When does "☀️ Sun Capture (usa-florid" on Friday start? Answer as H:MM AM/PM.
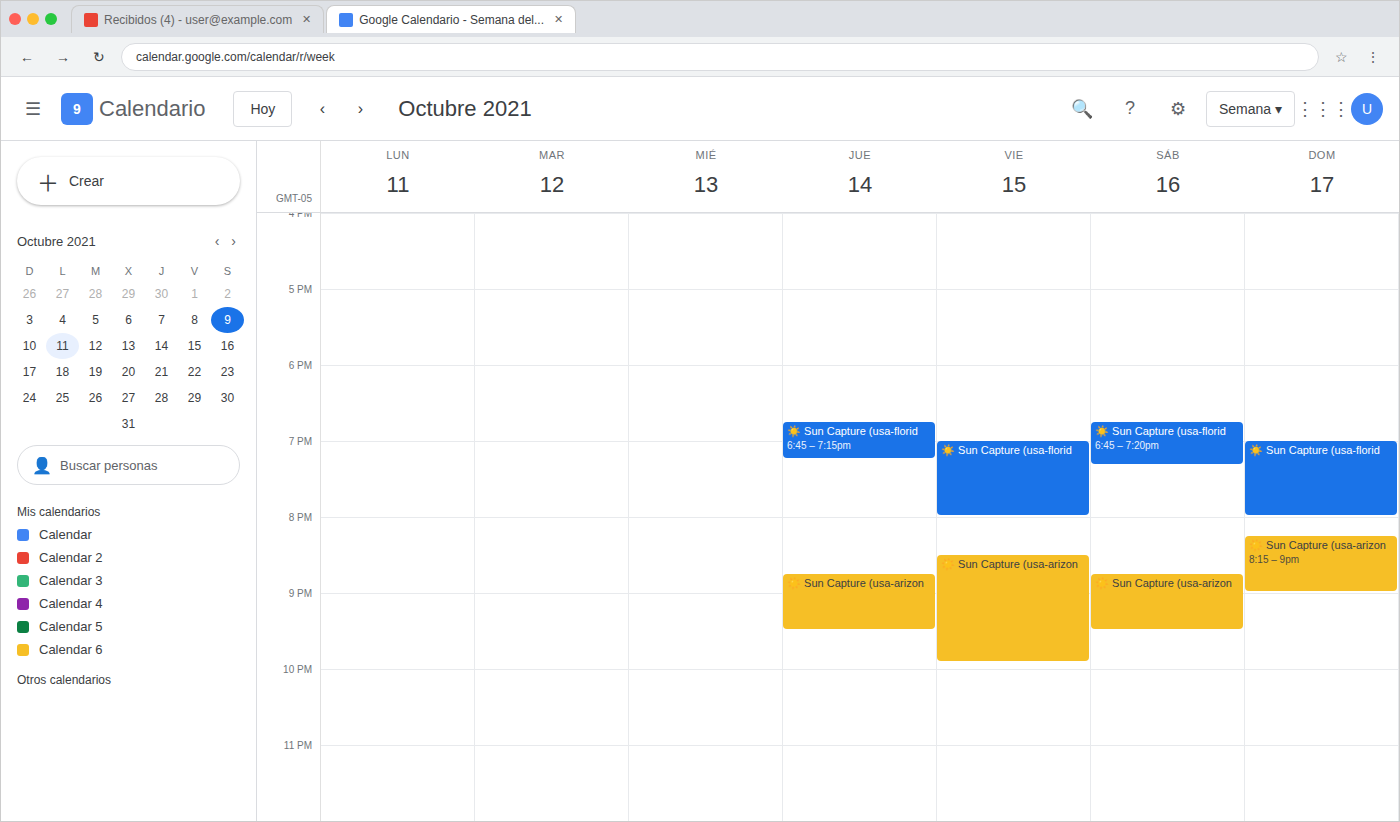
7:00 PM